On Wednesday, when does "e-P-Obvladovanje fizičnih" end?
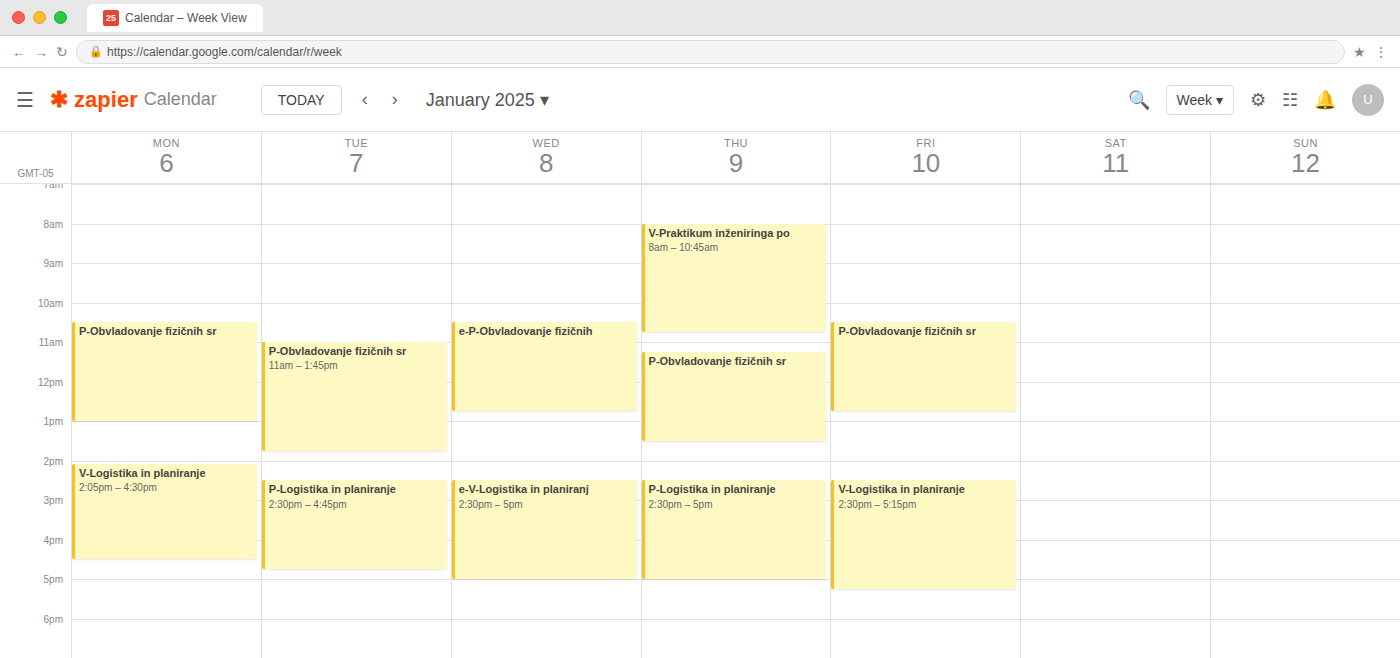
12:45 PM